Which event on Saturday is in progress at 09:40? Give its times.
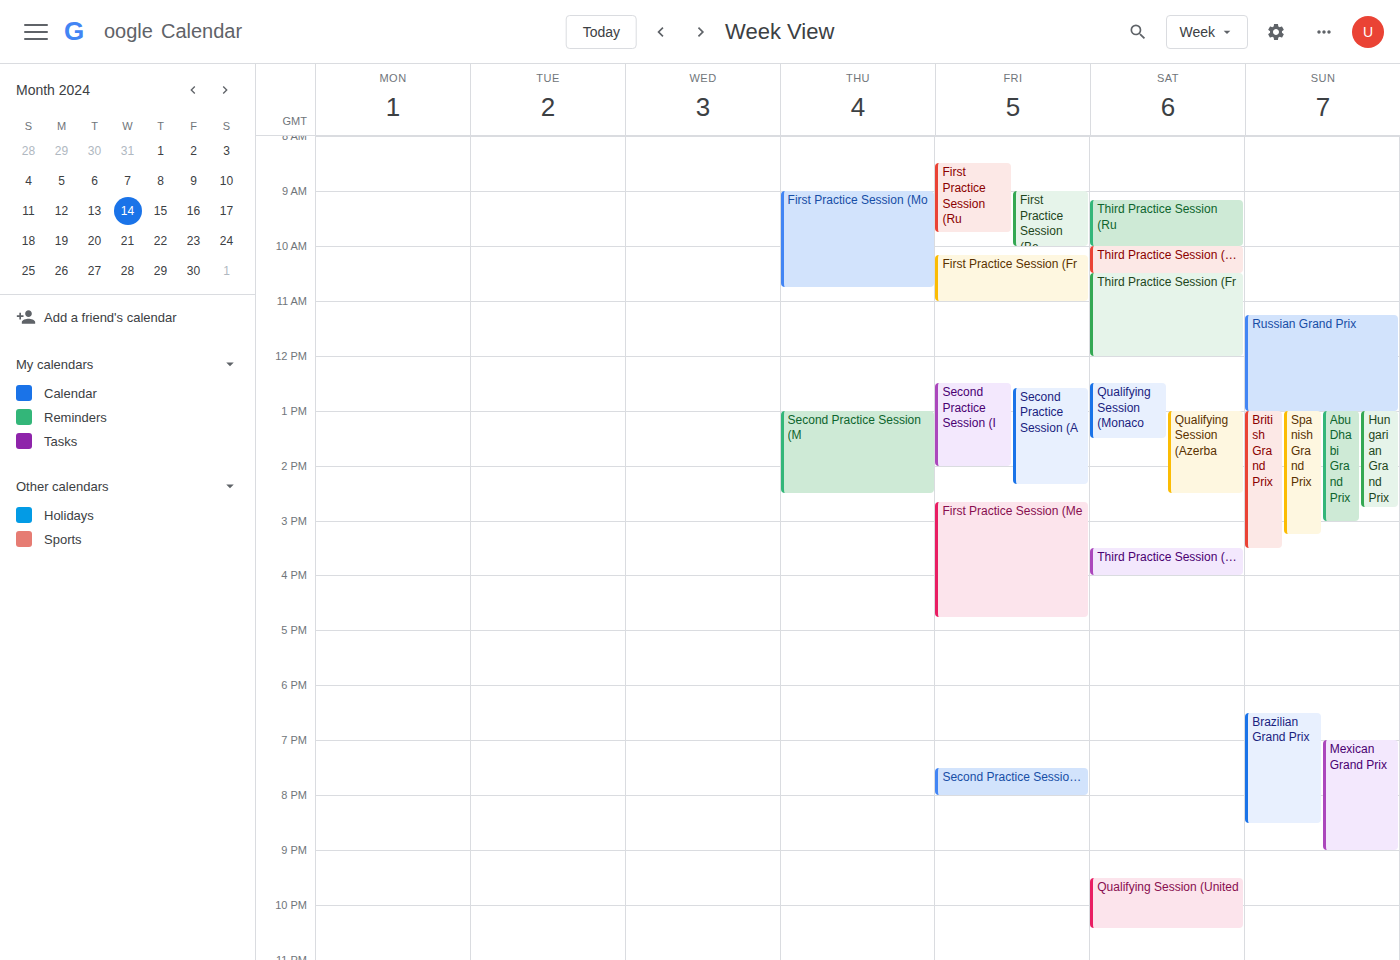
"Third Practice Session (Ru", 09:10 to 10:00